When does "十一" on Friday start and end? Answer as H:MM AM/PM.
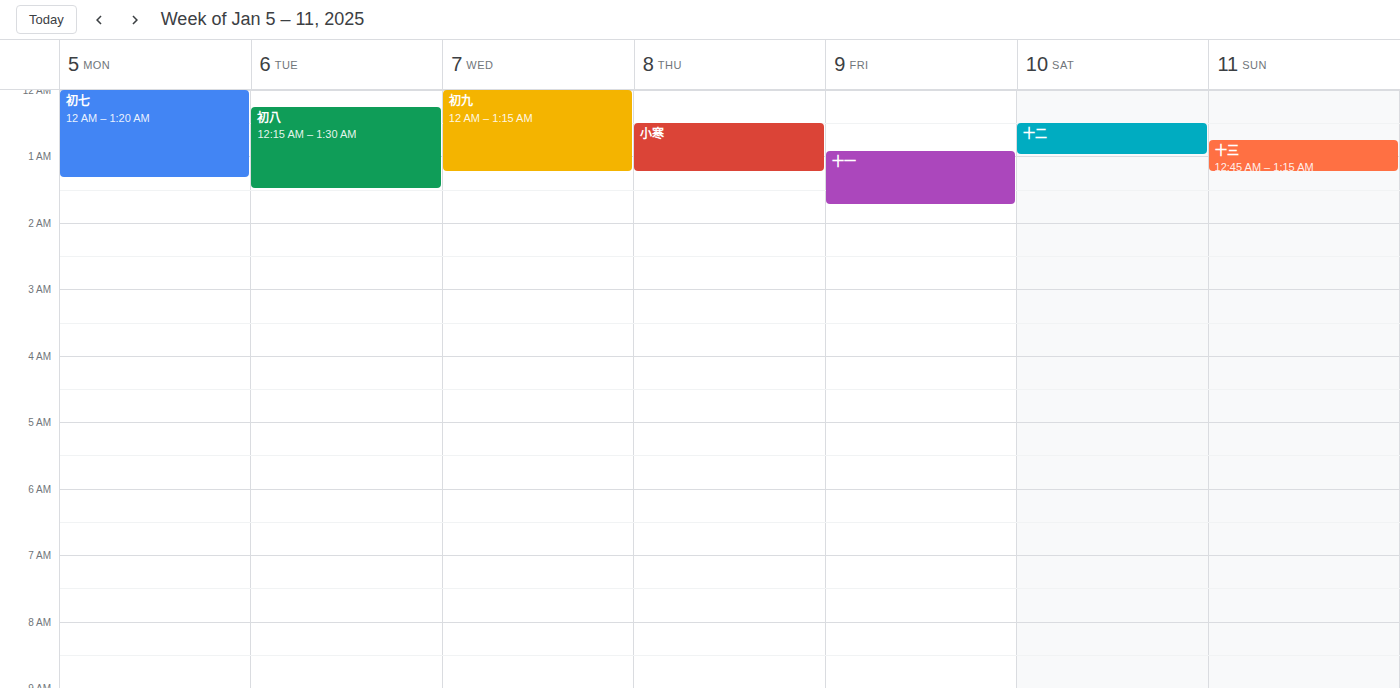
12:55 AM to 1:45 AM